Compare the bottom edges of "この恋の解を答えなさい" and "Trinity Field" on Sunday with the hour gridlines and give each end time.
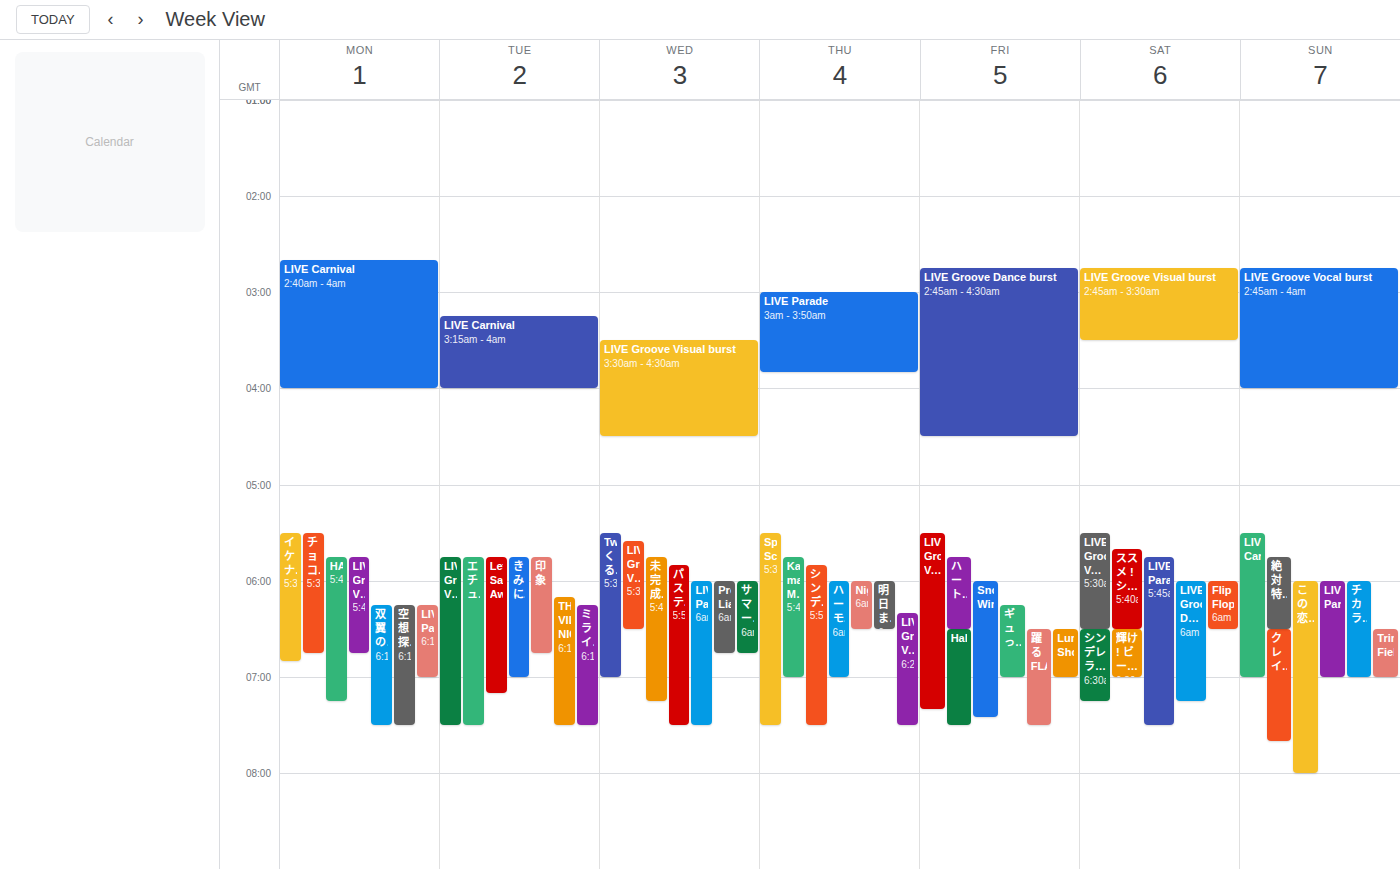
"この恋の解を答えなさい": 8:00 AM, exactly on the 8 AM line. "Trinity Field": 7:00 AM, exactly on the 7 AM line.